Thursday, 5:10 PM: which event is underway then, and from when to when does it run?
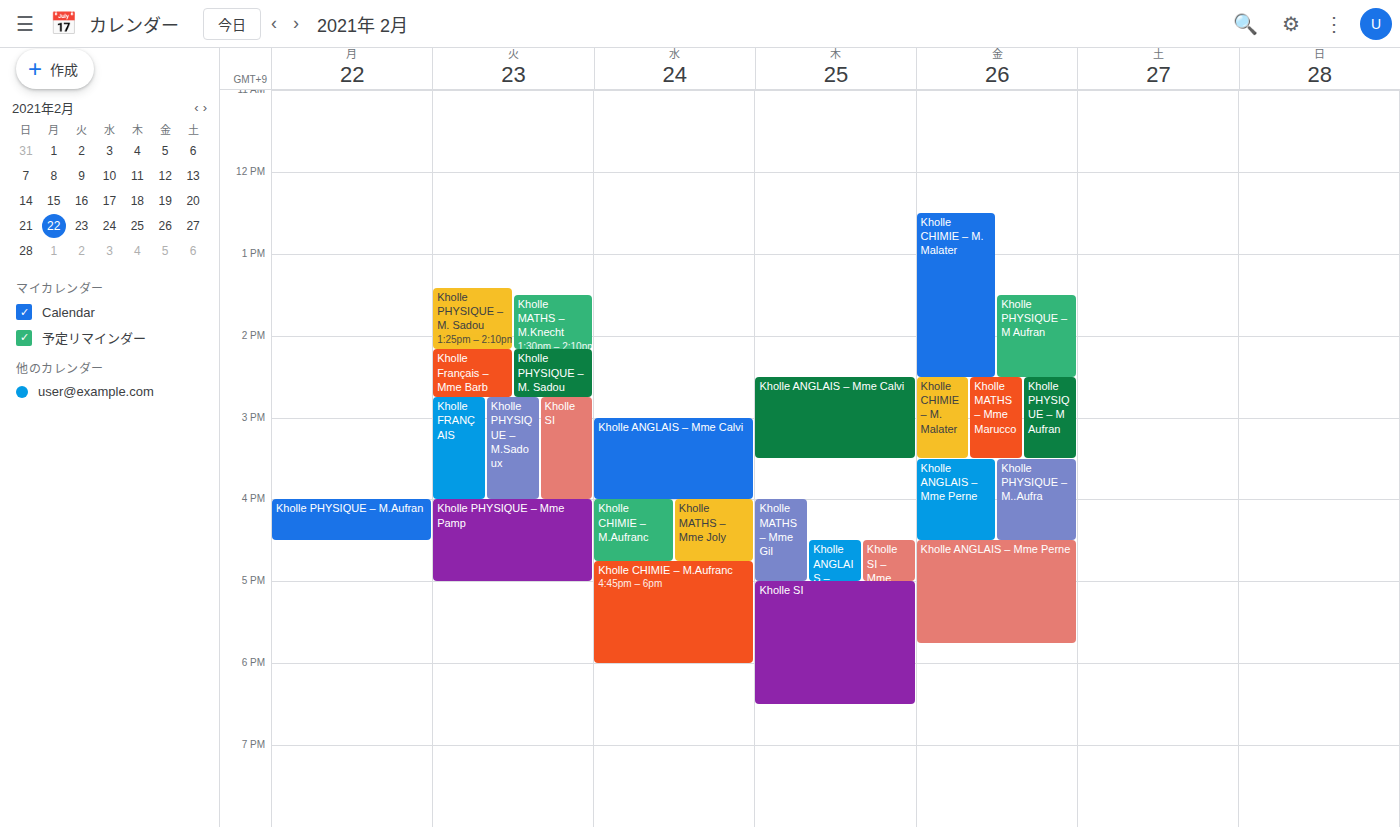
"Kholle SI", 5:00 PM to 6:30 PM